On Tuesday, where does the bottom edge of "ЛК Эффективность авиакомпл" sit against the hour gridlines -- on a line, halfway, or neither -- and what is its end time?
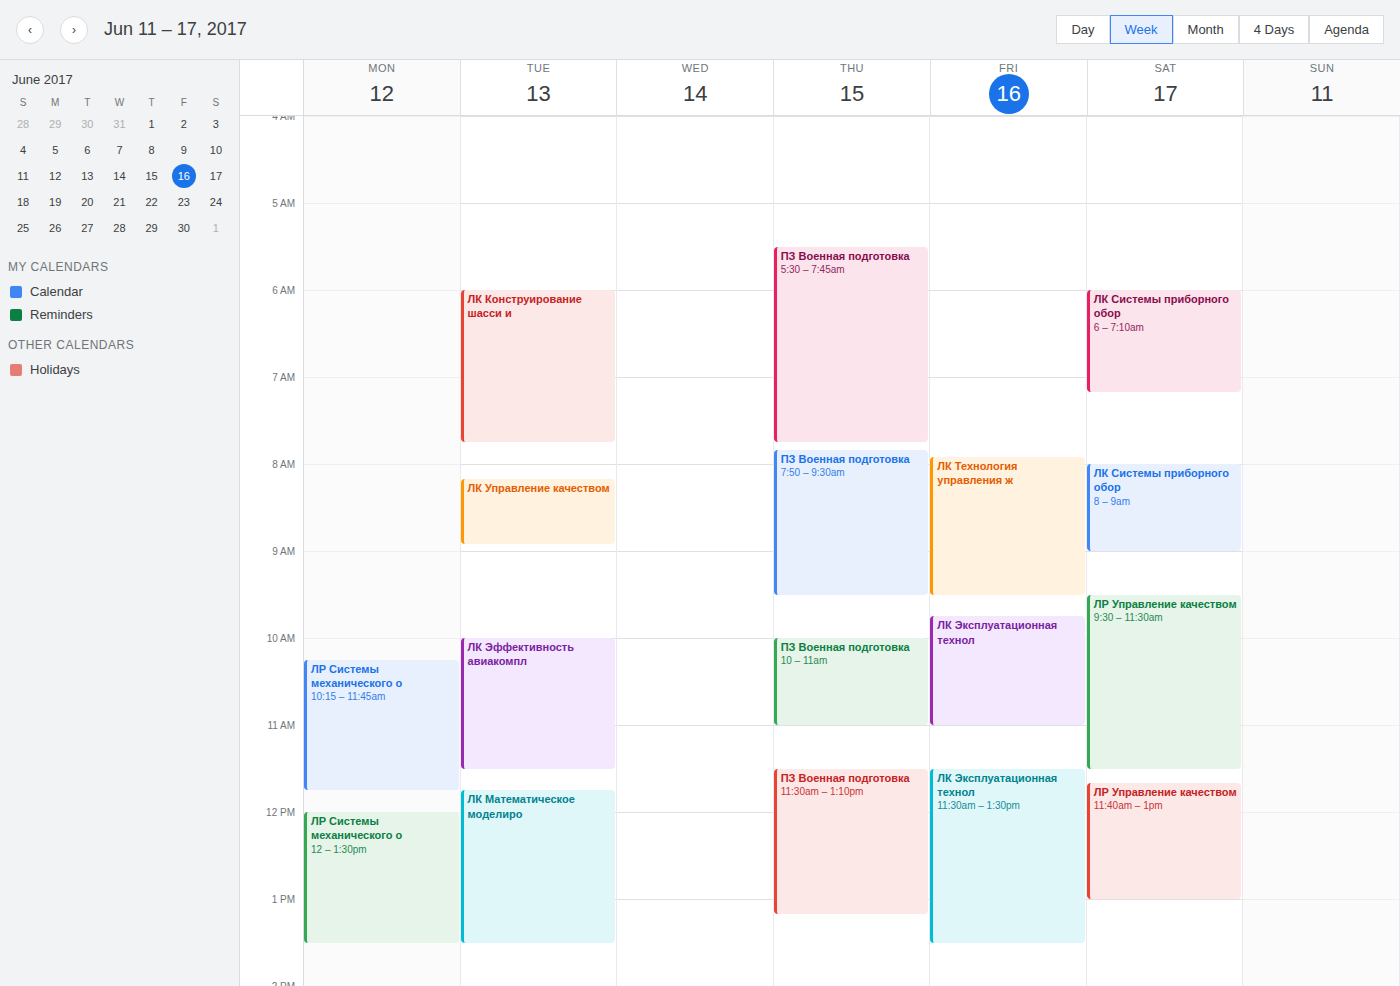
11:30 AM -- halfway between the 11 AM and 12 PM lines.